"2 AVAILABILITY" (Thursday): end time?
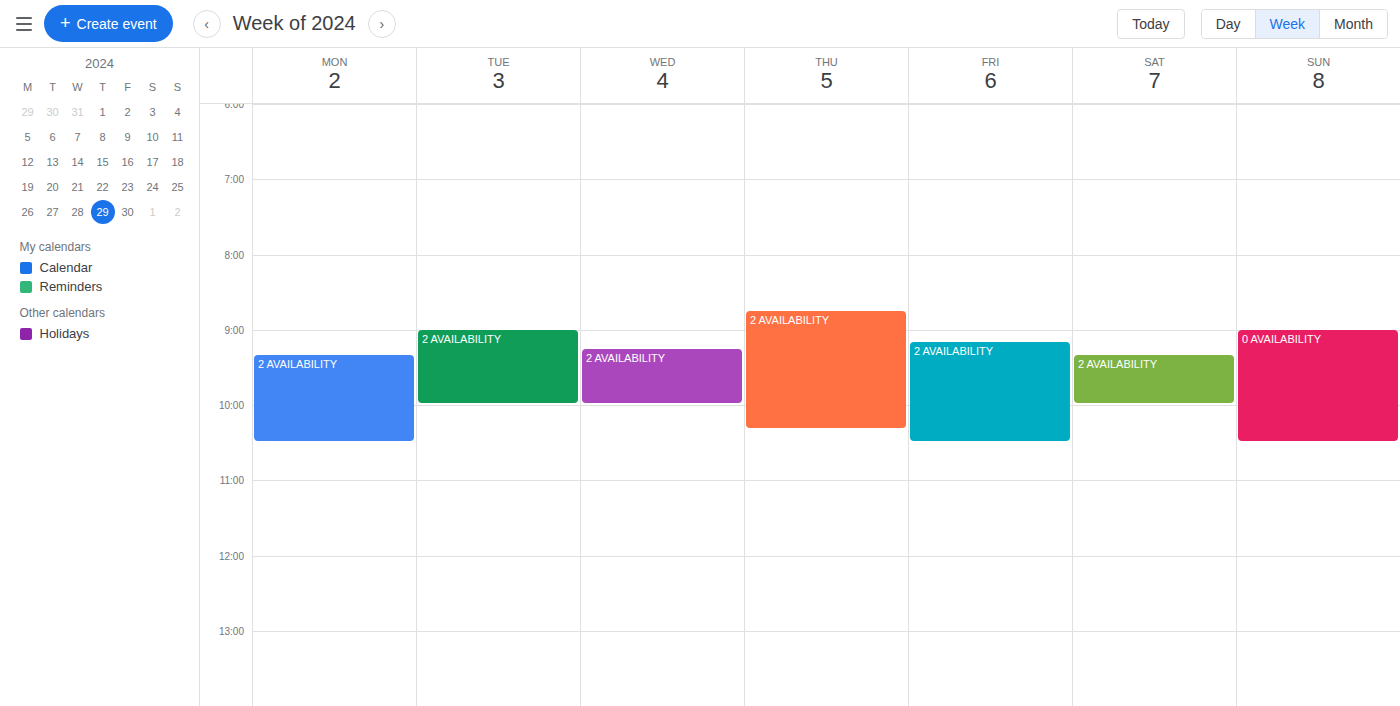
10:20 AM